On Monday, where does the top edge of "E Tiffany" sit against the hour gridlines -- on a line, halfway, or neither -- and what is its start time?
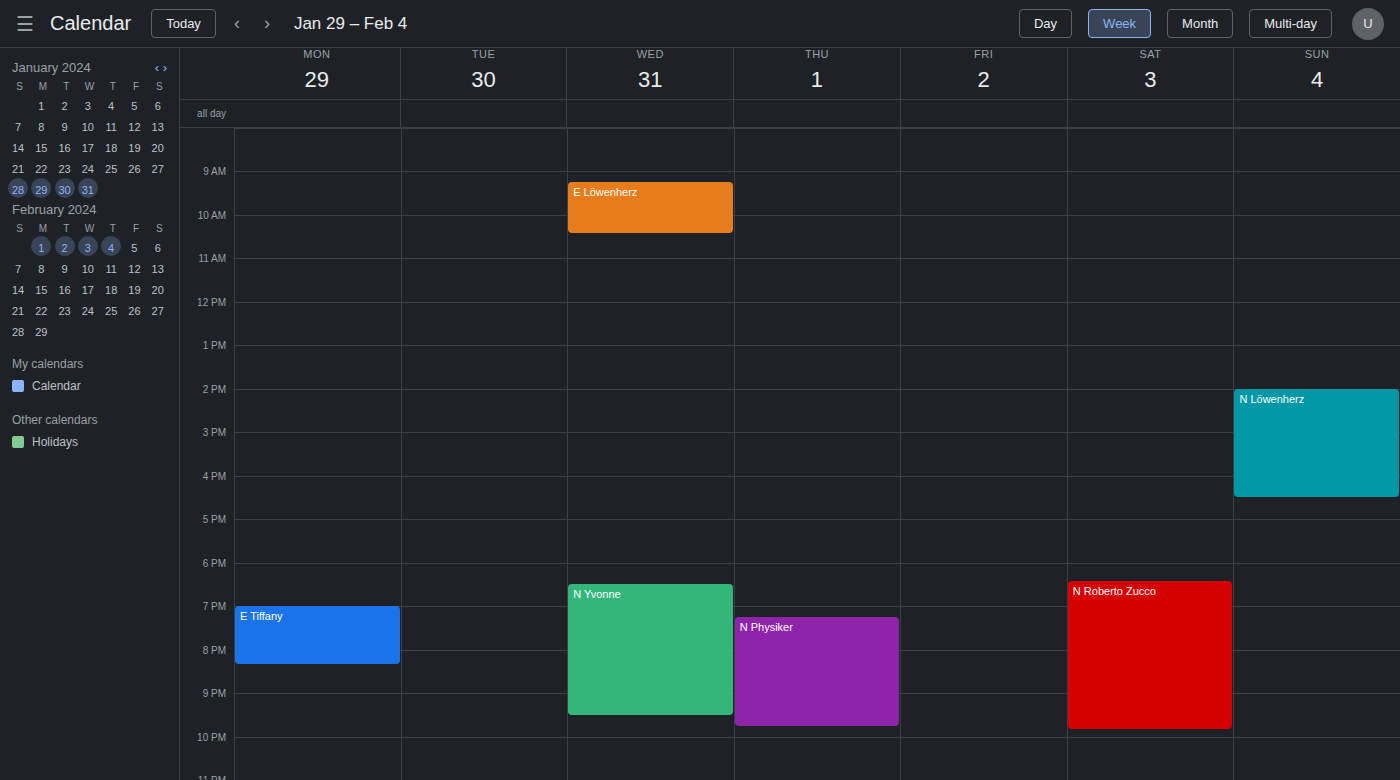
7:00 PM -- exactly on the 7 PM line.